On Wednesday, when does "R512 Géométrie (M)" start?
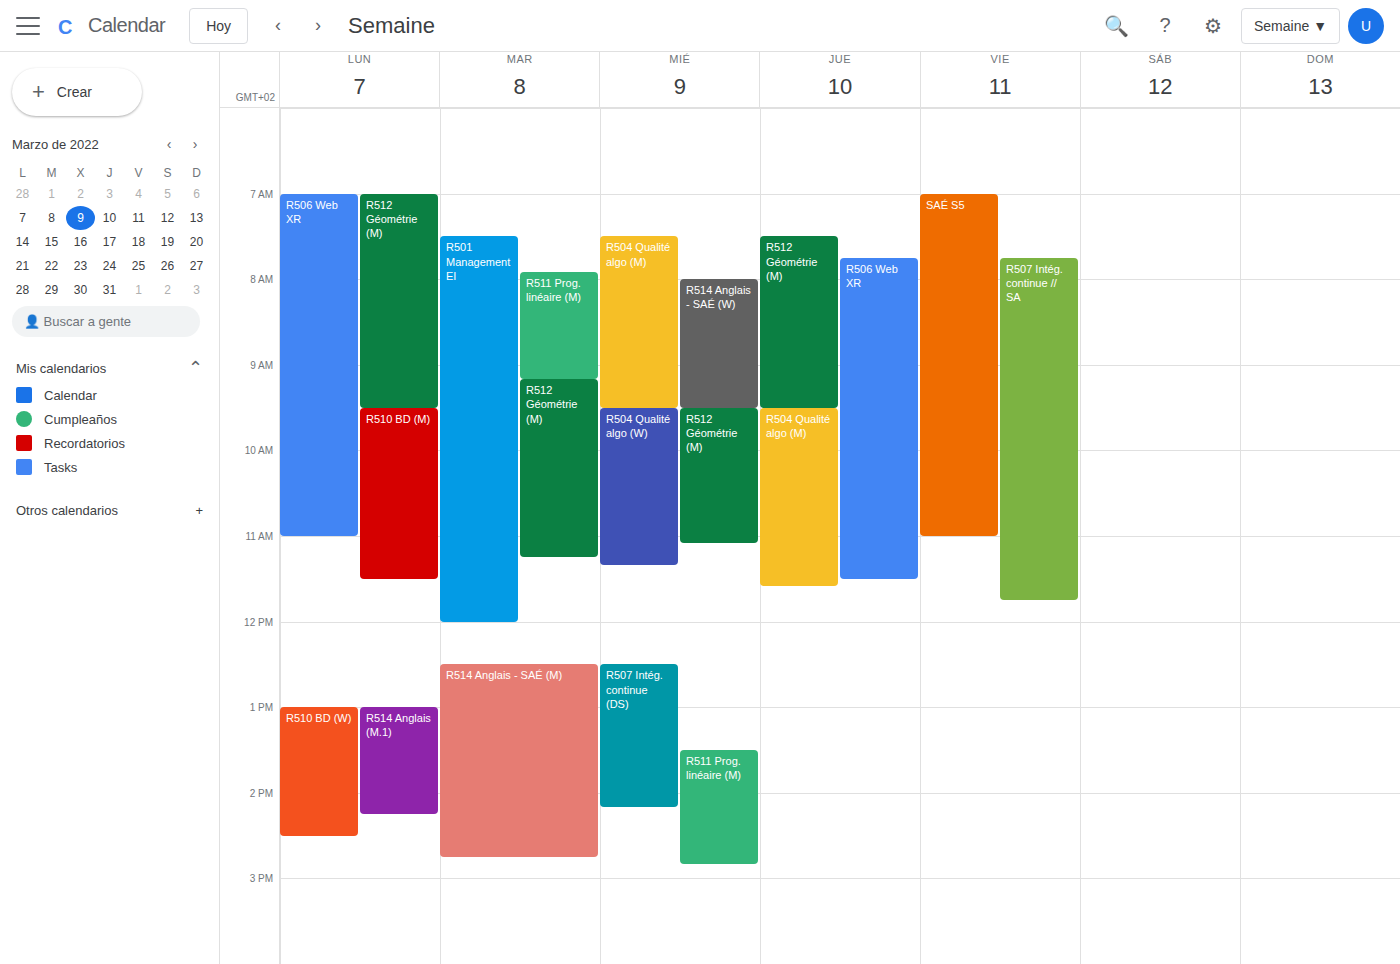
09:30